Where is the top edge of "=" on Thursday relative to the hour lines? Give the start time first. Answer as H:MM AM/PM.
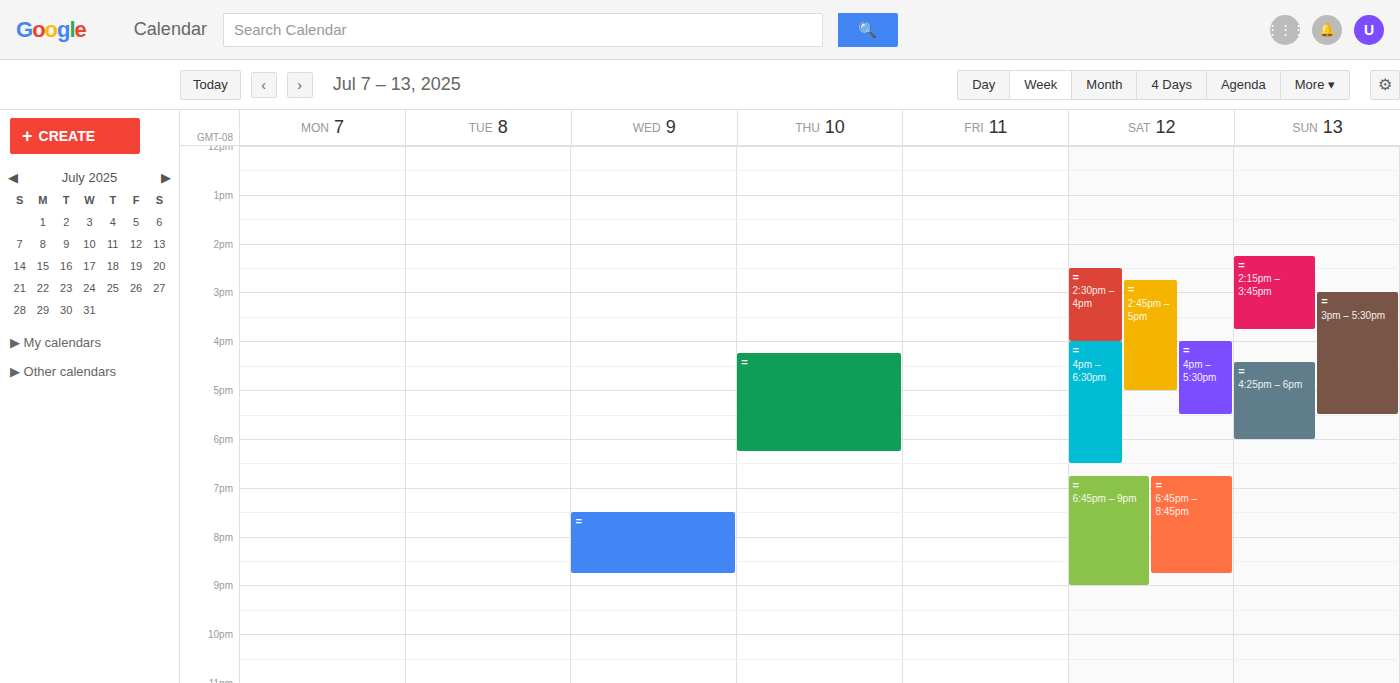
4:15 PM -- neither: a quarter of the way from the 4 PM line to the 5 PM line.